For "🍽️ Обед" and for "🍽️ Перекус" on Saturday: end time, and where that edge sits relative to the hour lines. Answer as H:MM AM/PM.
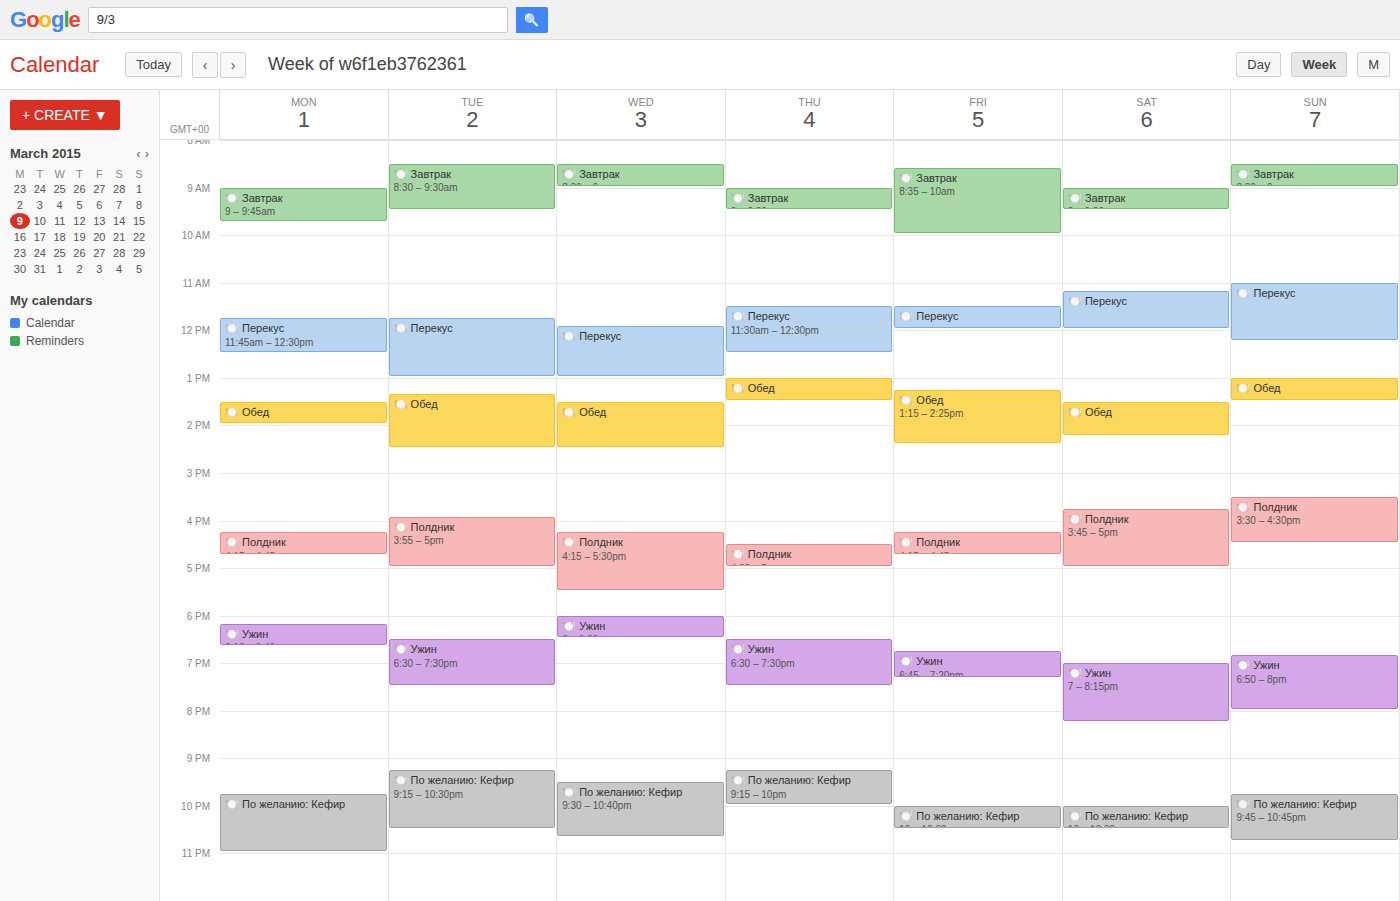
"🍽️ Обед": 2:15 PM, neither: a quarter of the way from the 2 PM line to the 3 PM line. "🍽️ Перекус": 12:00 PM, exactly on the 12 PM line.